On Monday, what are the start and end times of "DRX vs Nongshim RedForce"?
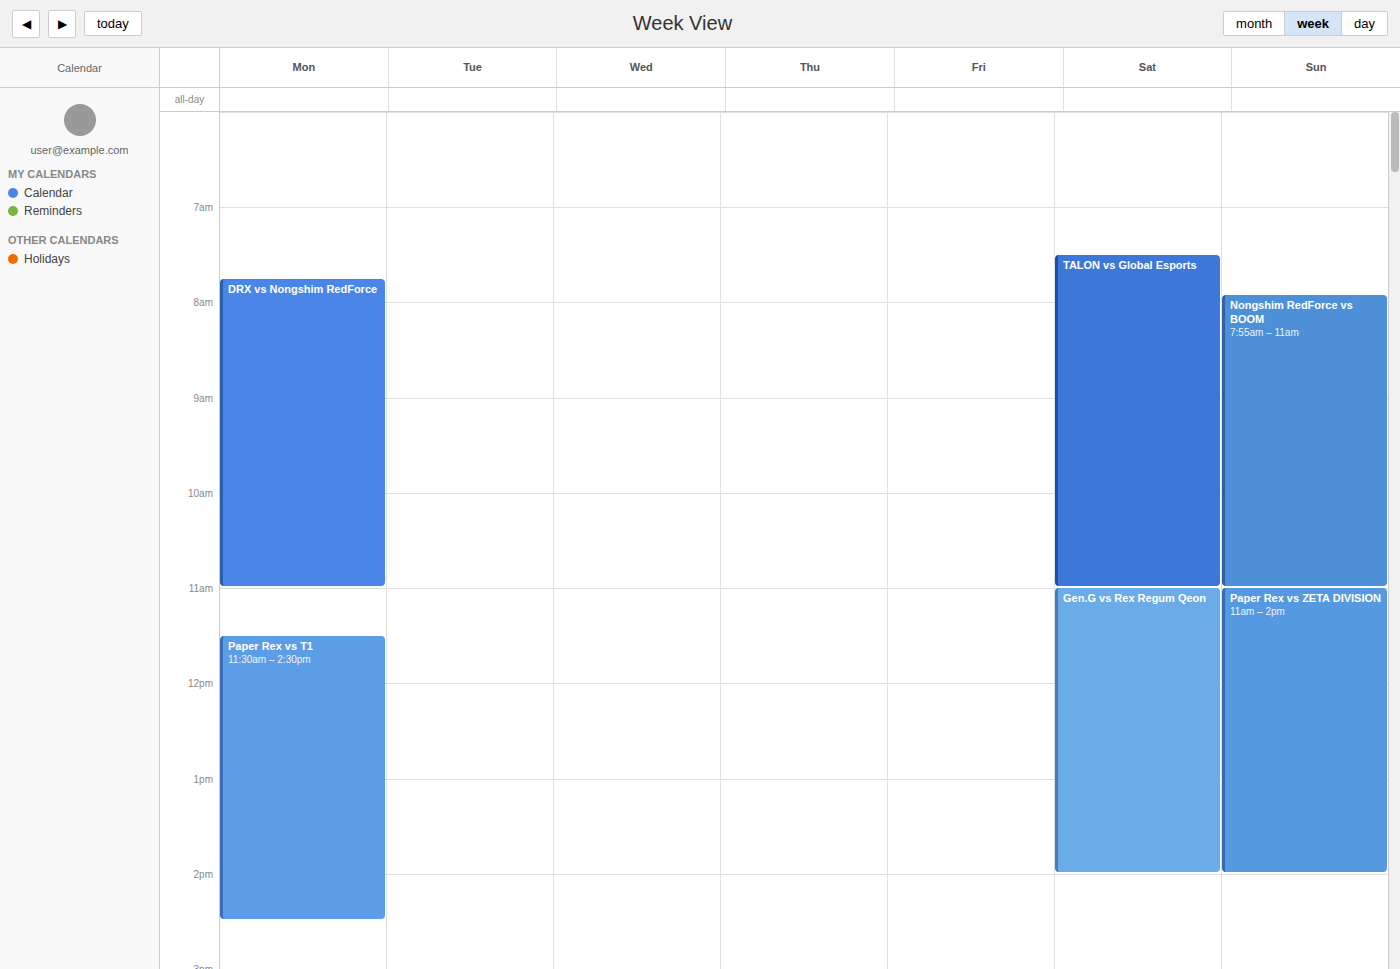
07:45 to 11:00